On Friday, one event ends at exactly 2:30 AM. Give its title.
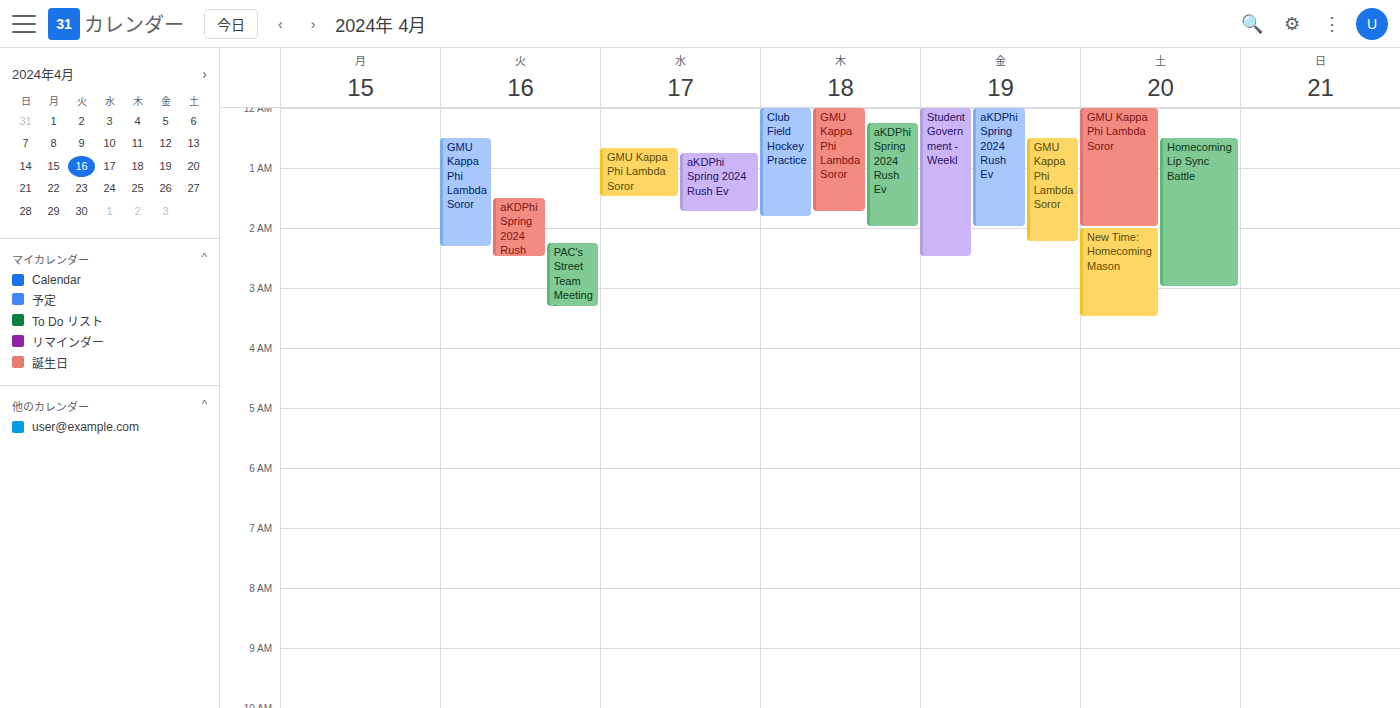
"Student Government - Weekl"